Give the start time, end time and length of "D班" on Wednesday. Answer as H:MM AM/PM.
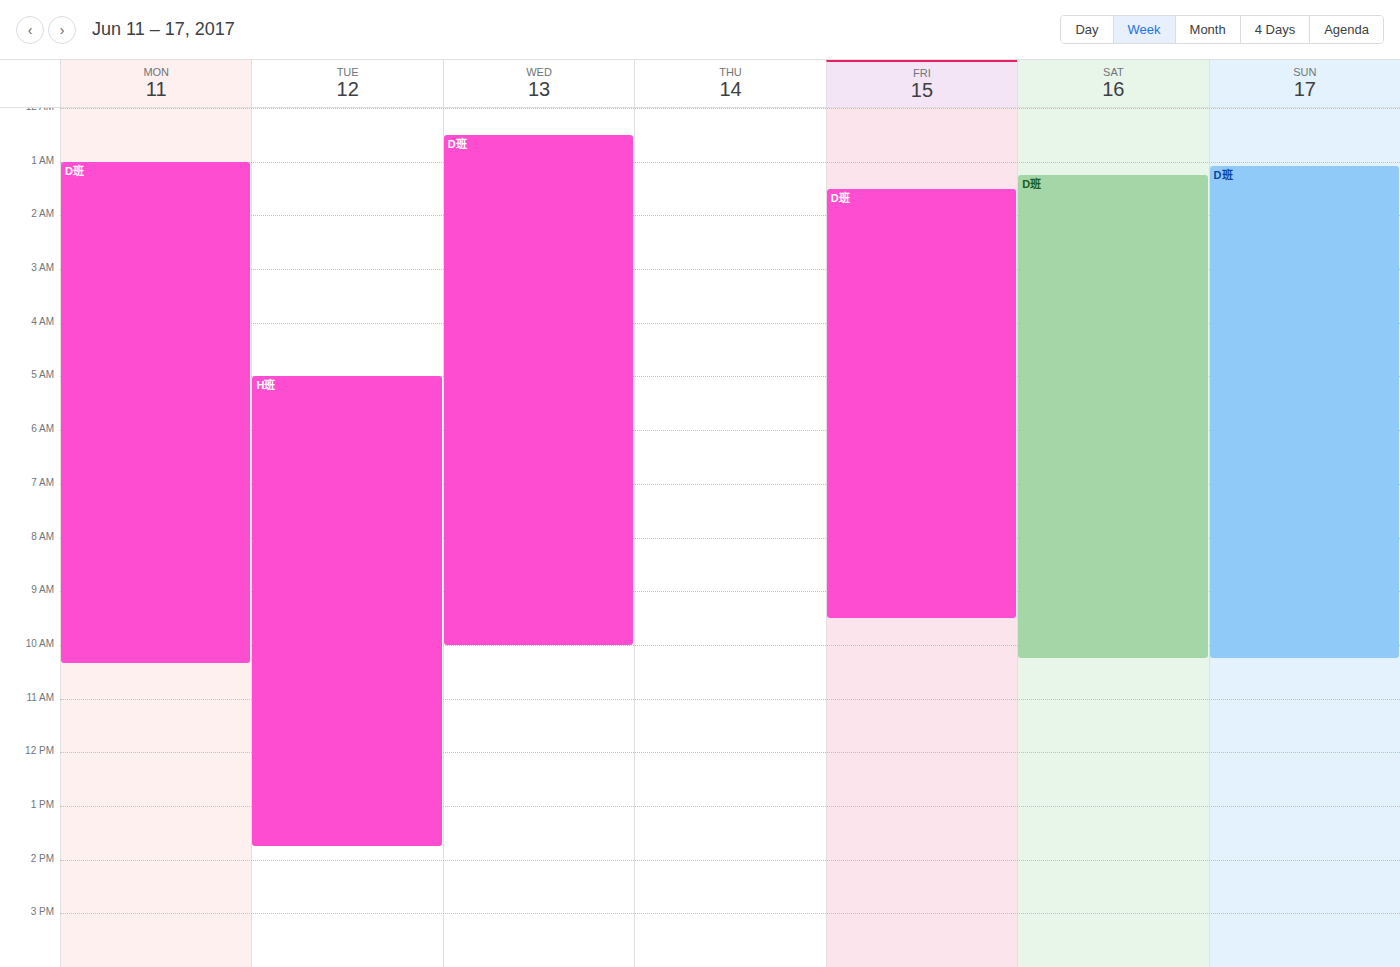
12:30 AM to 10:00 AM, 9 hours 30 minutes